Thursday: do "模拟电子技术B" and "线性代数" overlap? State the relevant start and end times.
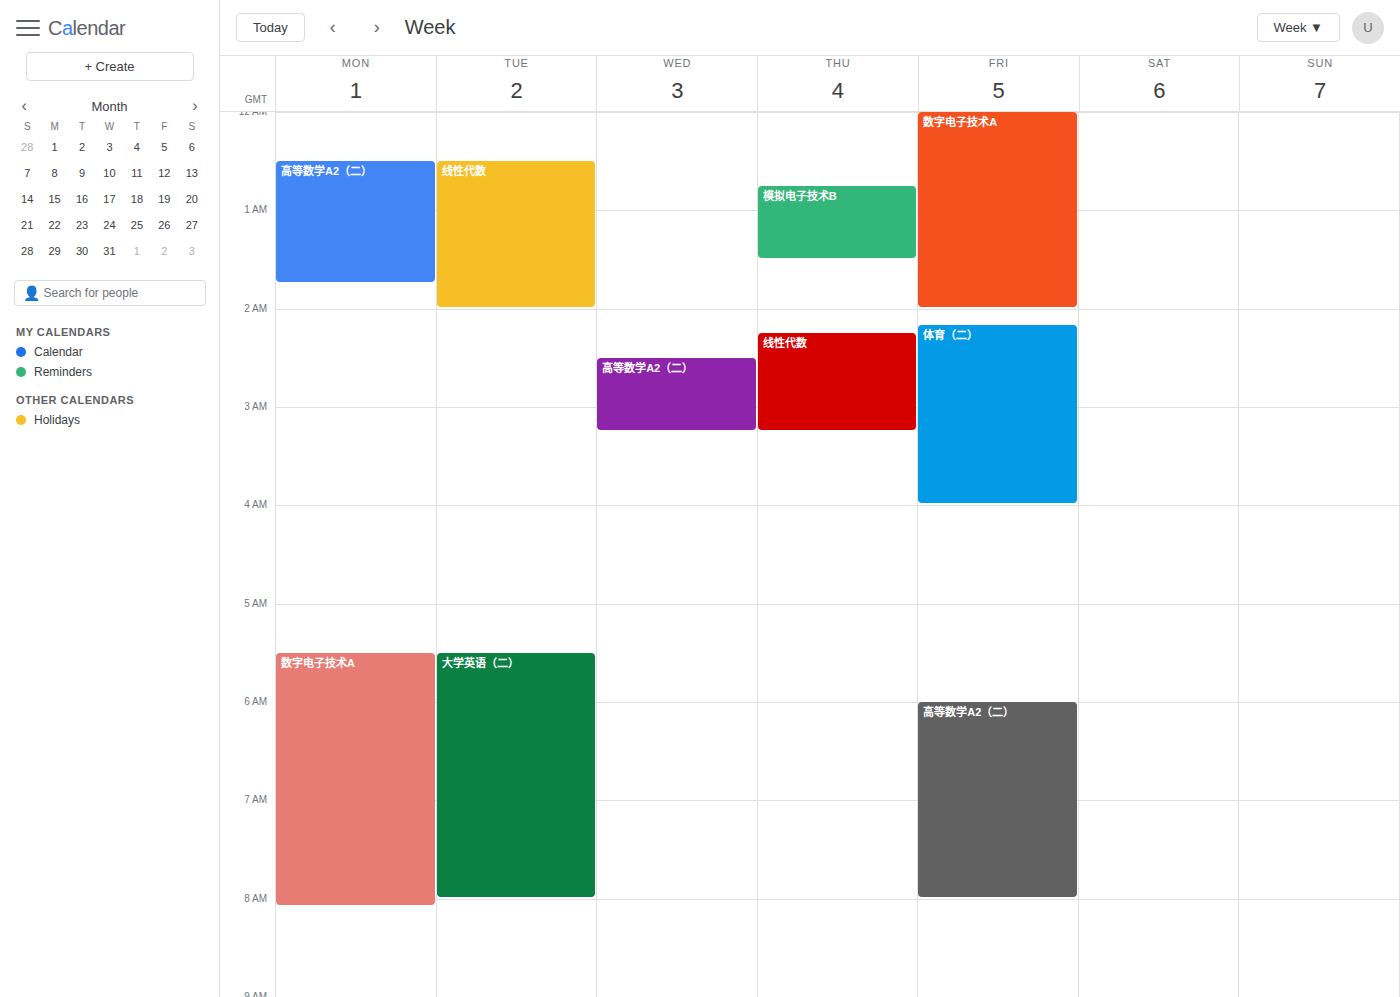
"模拟电子技术B" ends at 1:30 AM and "线性代数" starts at 2:15 AM -- no overlap.